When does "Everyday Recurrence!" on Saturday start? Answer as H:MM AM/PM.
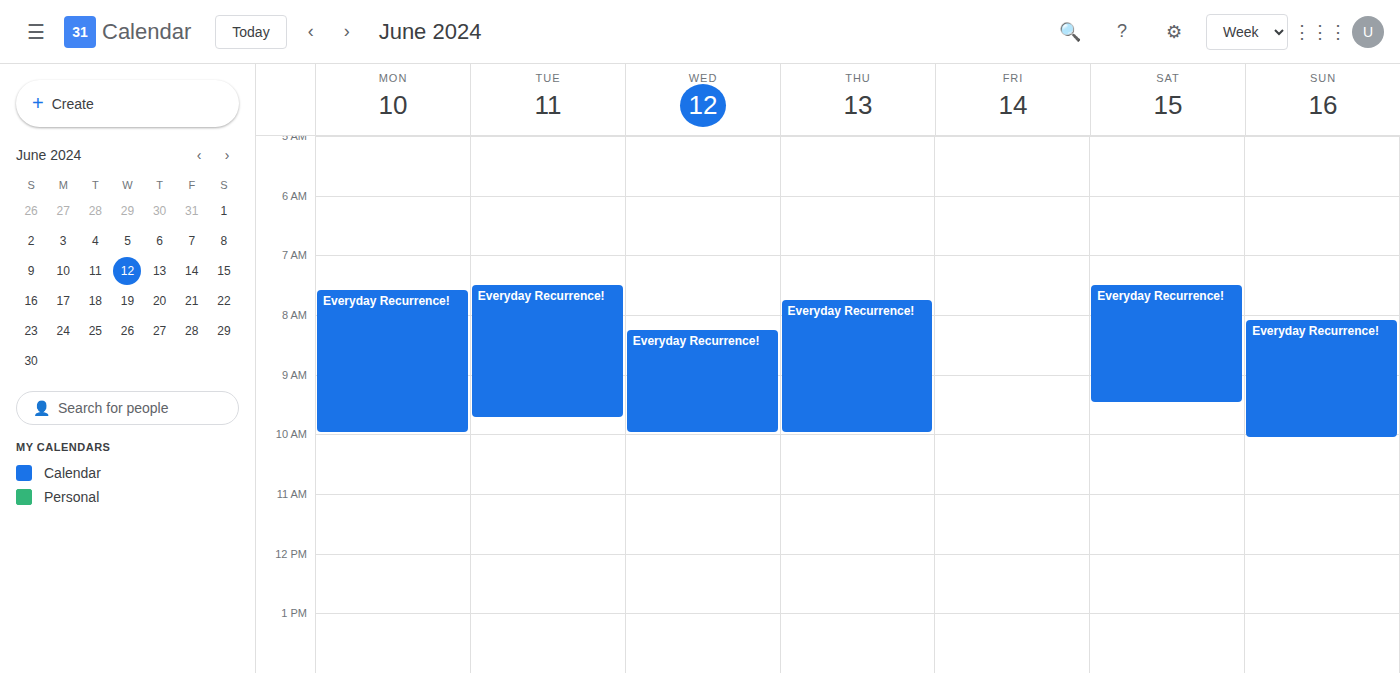
7:30 AM